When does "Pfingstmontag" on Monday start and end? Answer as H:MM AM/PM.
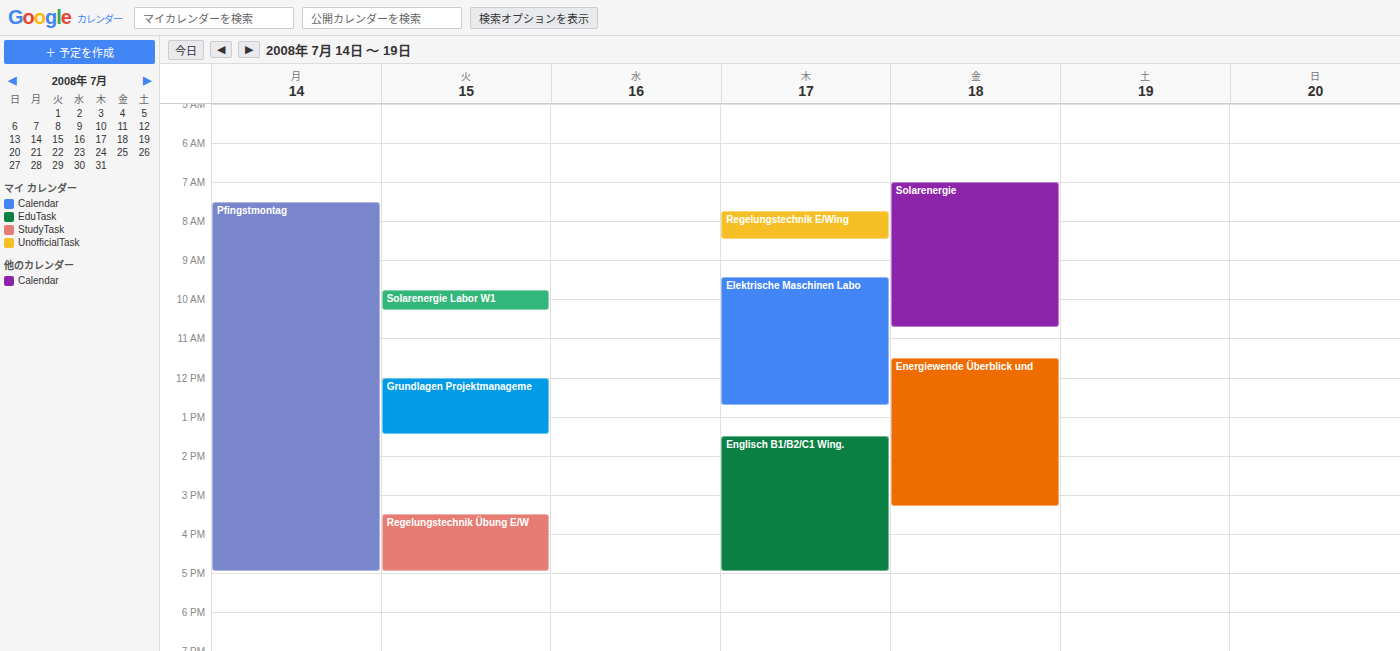
7:30 AM to 5:00 PM